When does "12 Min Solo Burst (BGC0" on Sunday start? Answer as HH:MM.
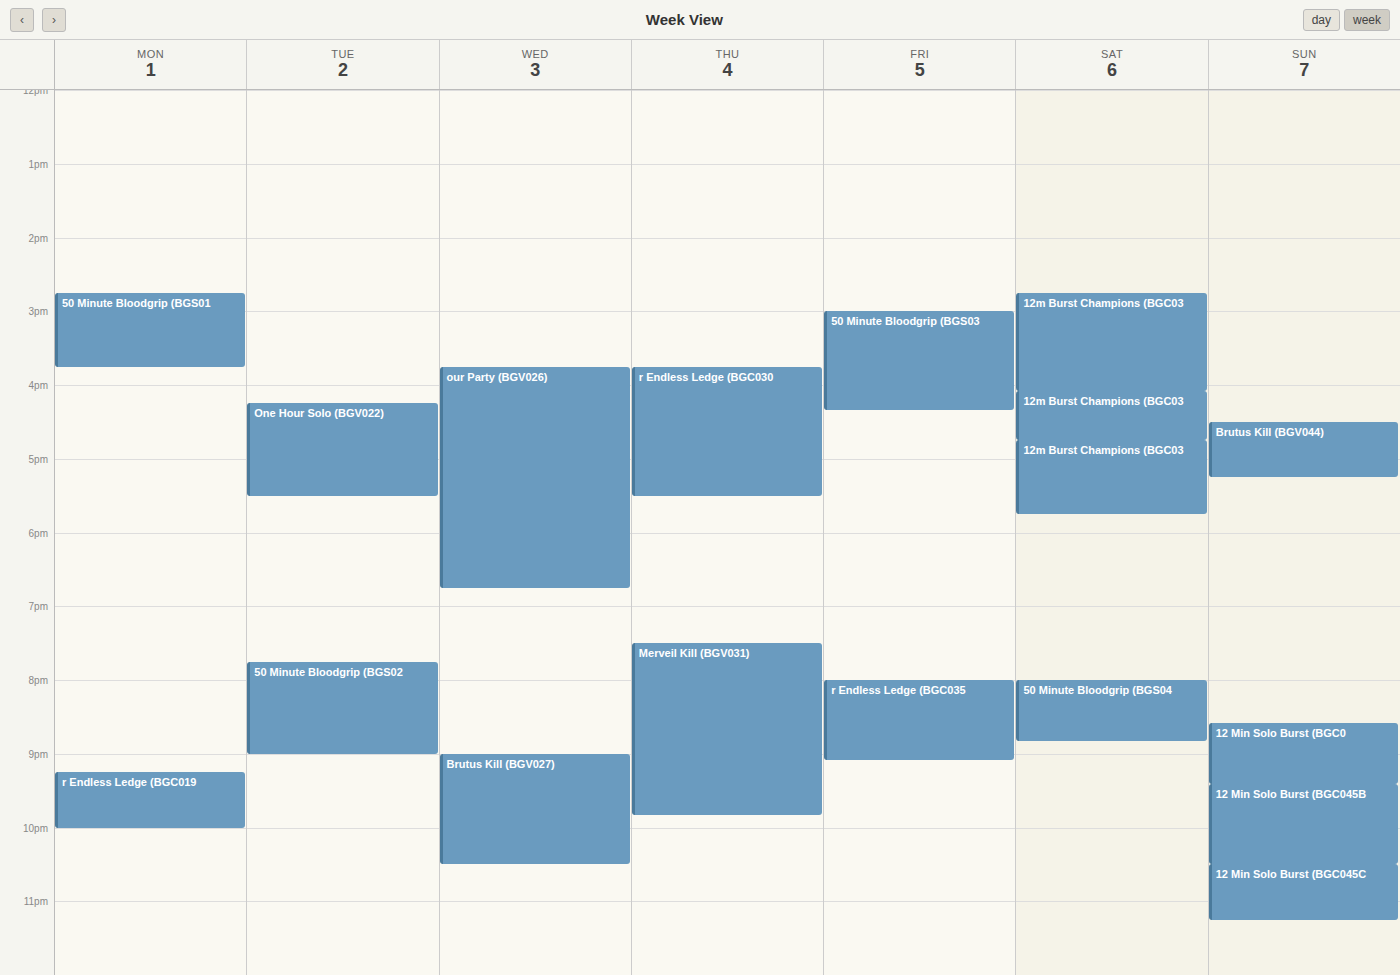
20:35